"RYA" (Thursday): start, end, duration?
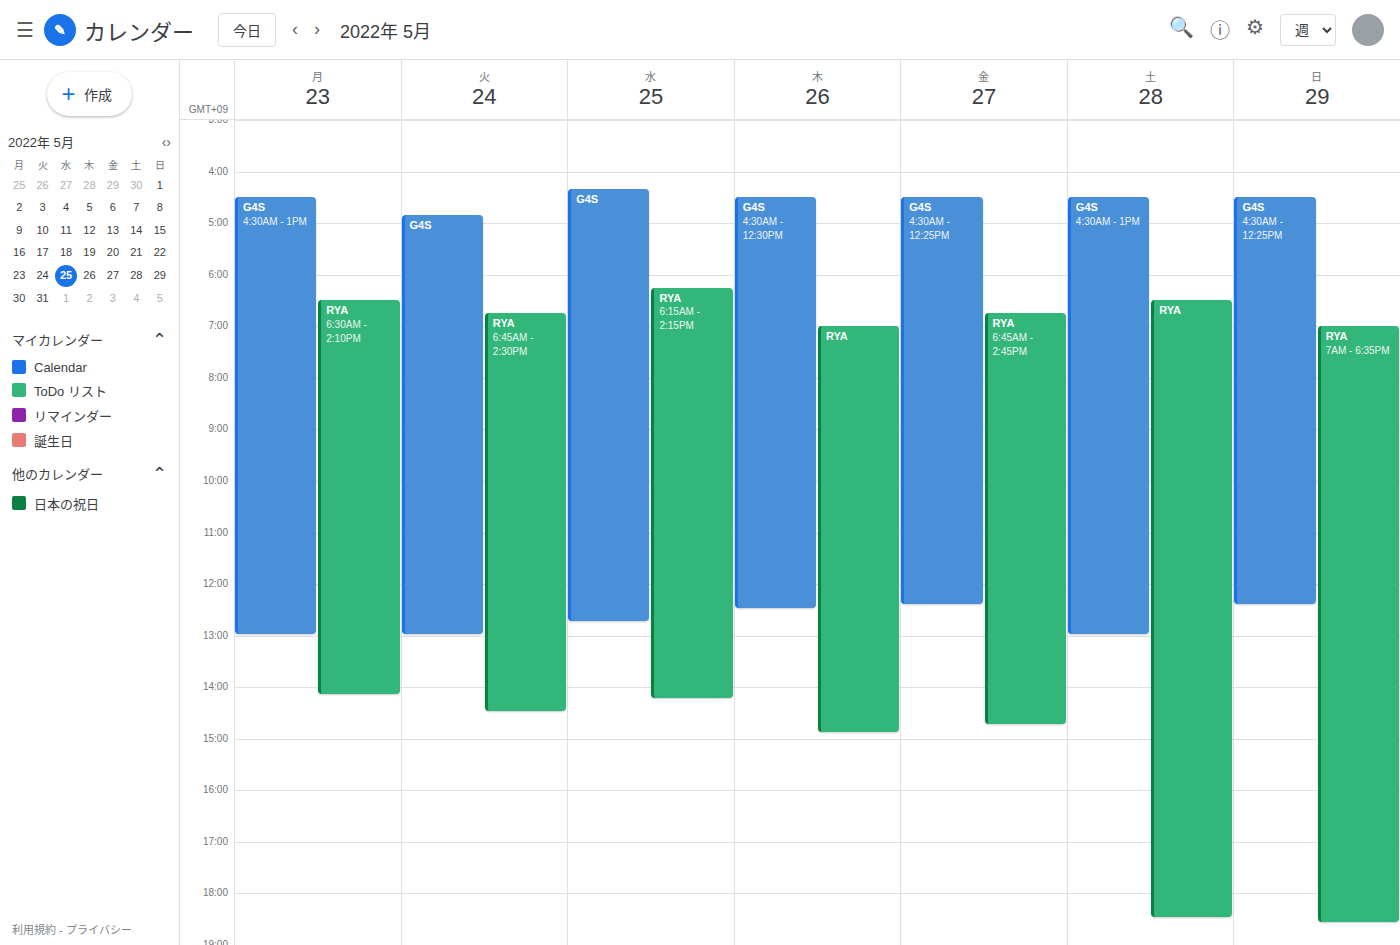
07:00 to 14:55, 7 hours 55 minutes